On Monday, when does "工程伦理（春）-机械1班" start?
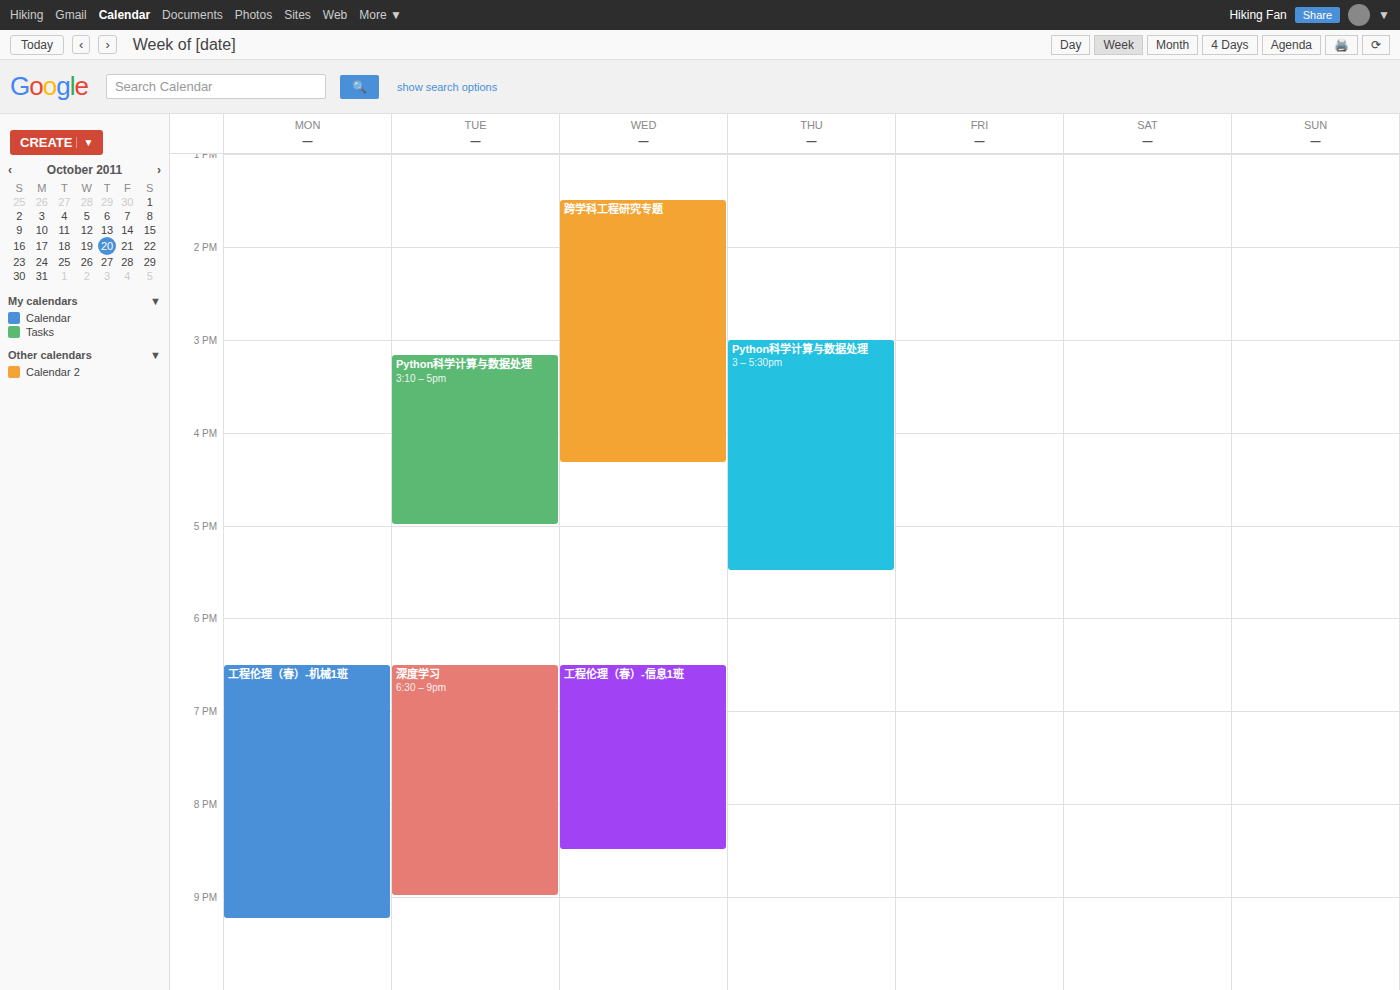
6:30 PM